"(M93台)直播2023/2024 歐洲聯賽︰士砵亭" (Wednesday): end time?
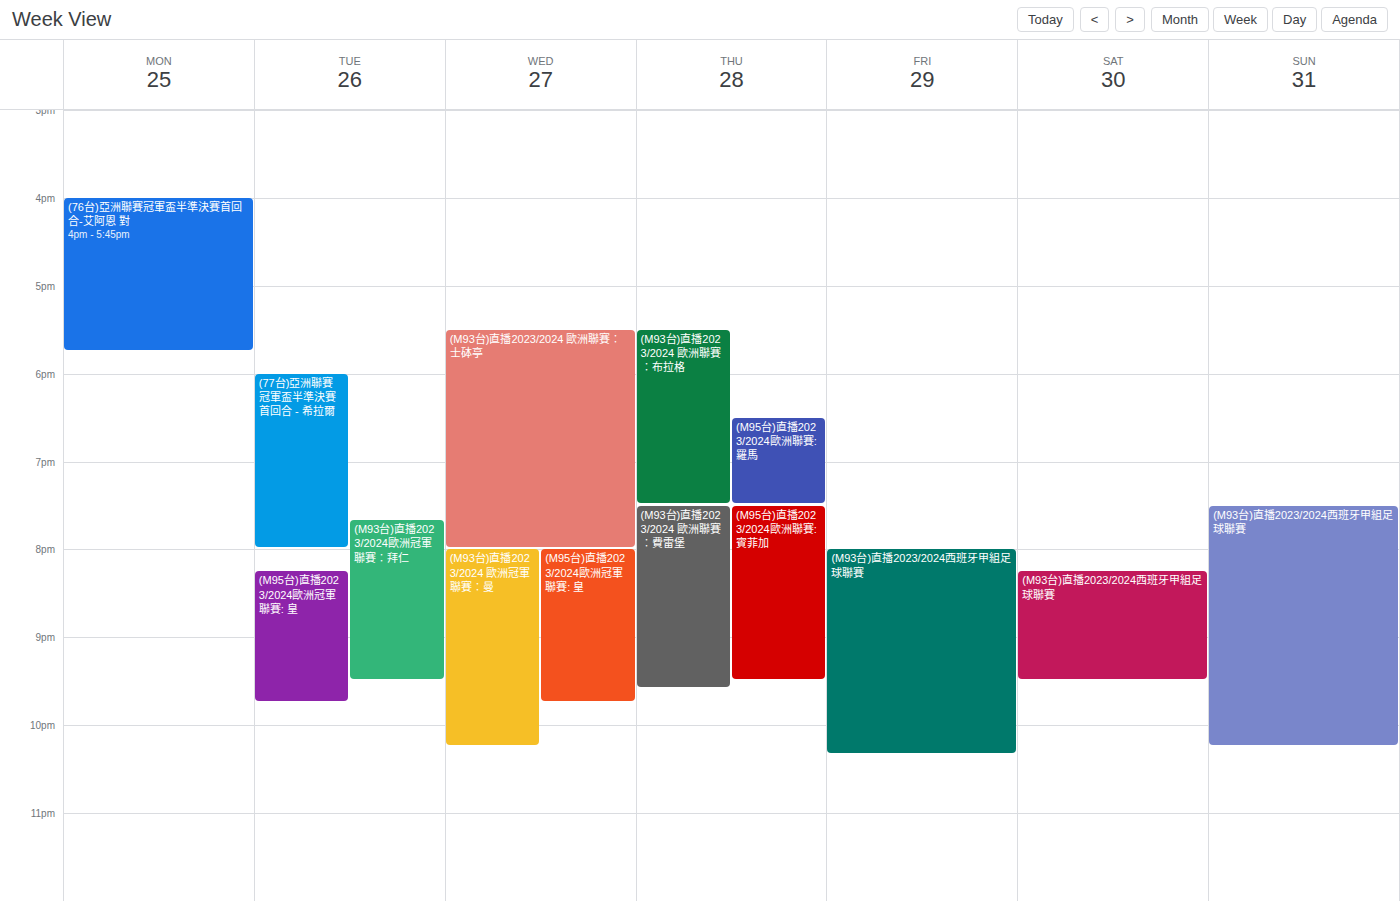
8:00 PM